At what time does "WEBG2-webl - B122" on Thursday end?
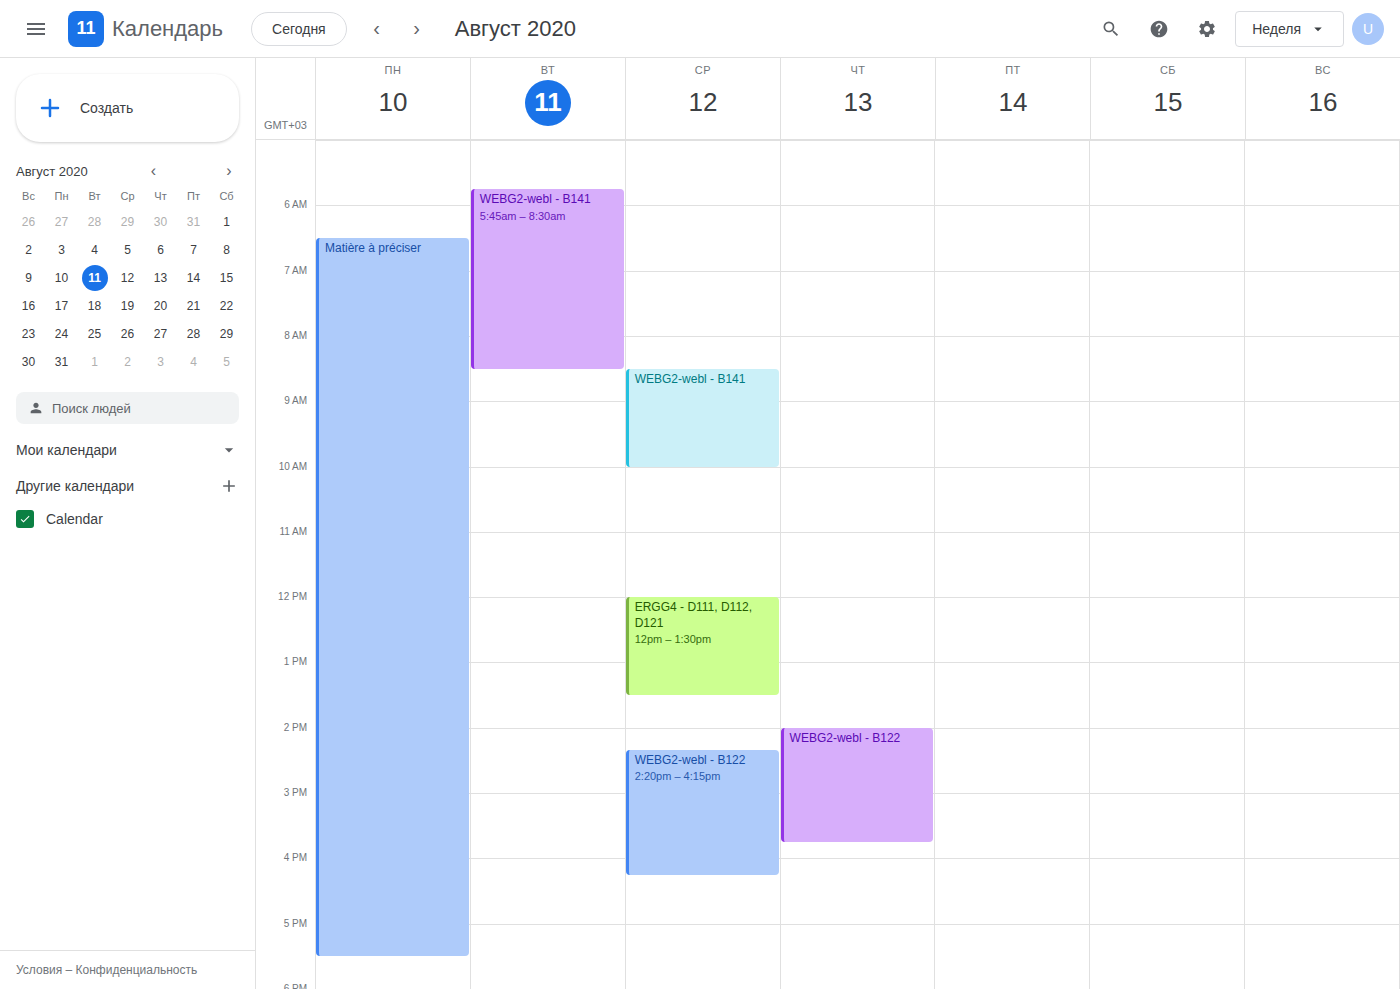
3:45 PM